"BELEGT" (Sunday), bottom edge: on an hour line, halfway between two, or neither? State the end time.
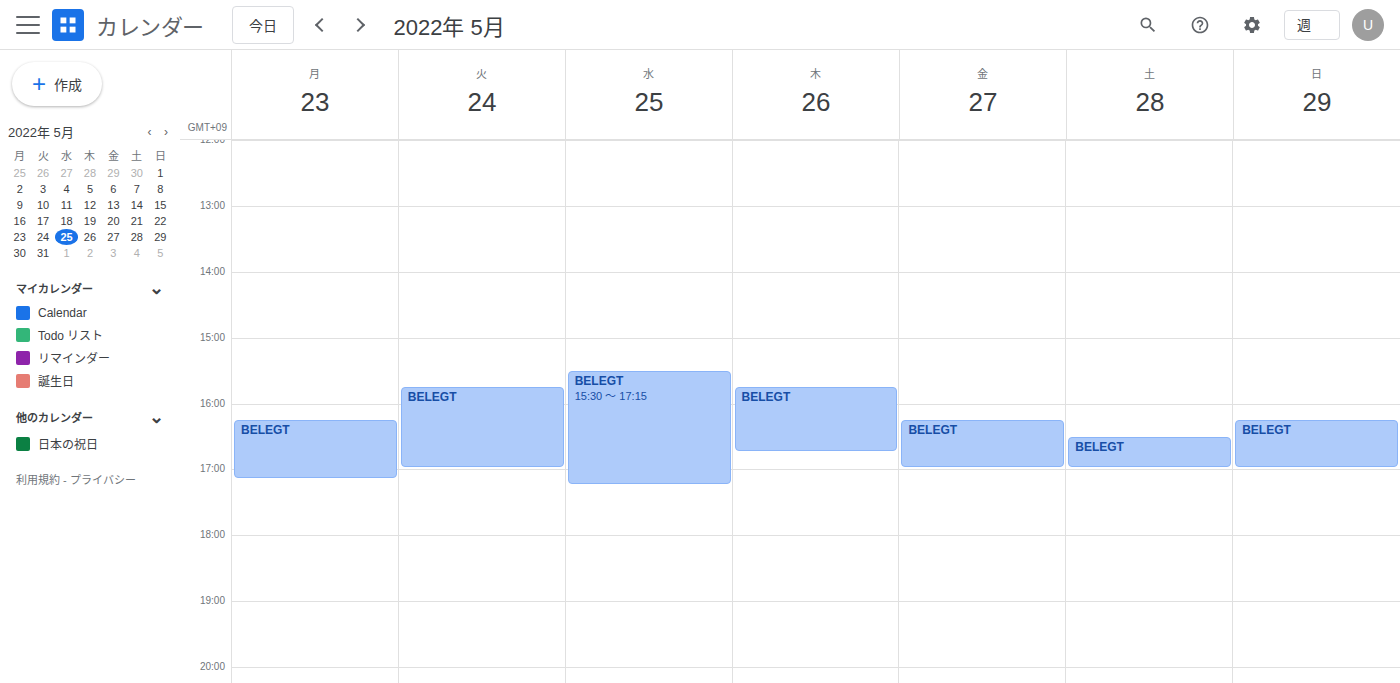
17:00 -- exactly on the 17:00 line.